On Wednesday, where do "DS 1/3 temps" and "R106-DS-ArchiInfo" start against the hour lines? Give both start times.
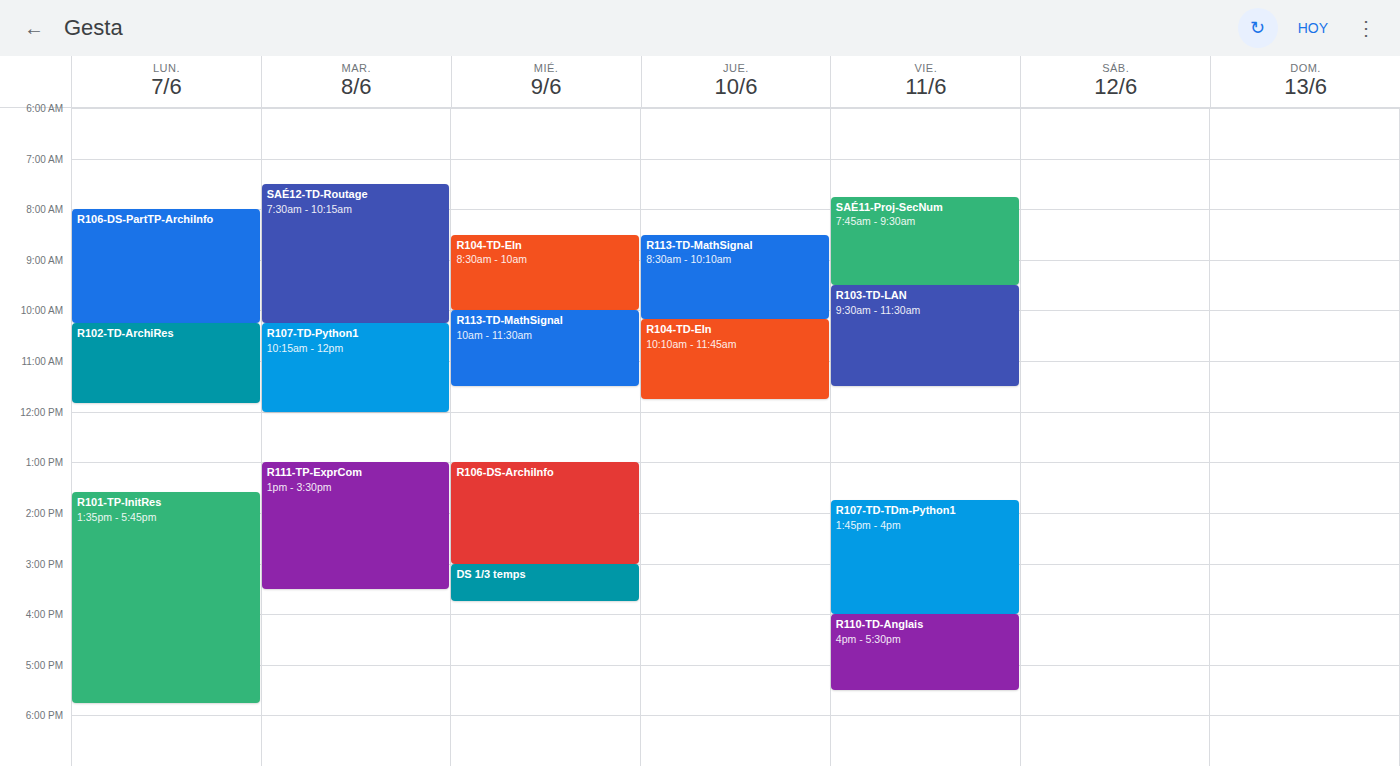
"DS 1/3 temps": 3:00 PM, exactly on the 3 PM line. "R106-DS-ArchiInfo": 1:00 PM, exactly on the 1 PM line.